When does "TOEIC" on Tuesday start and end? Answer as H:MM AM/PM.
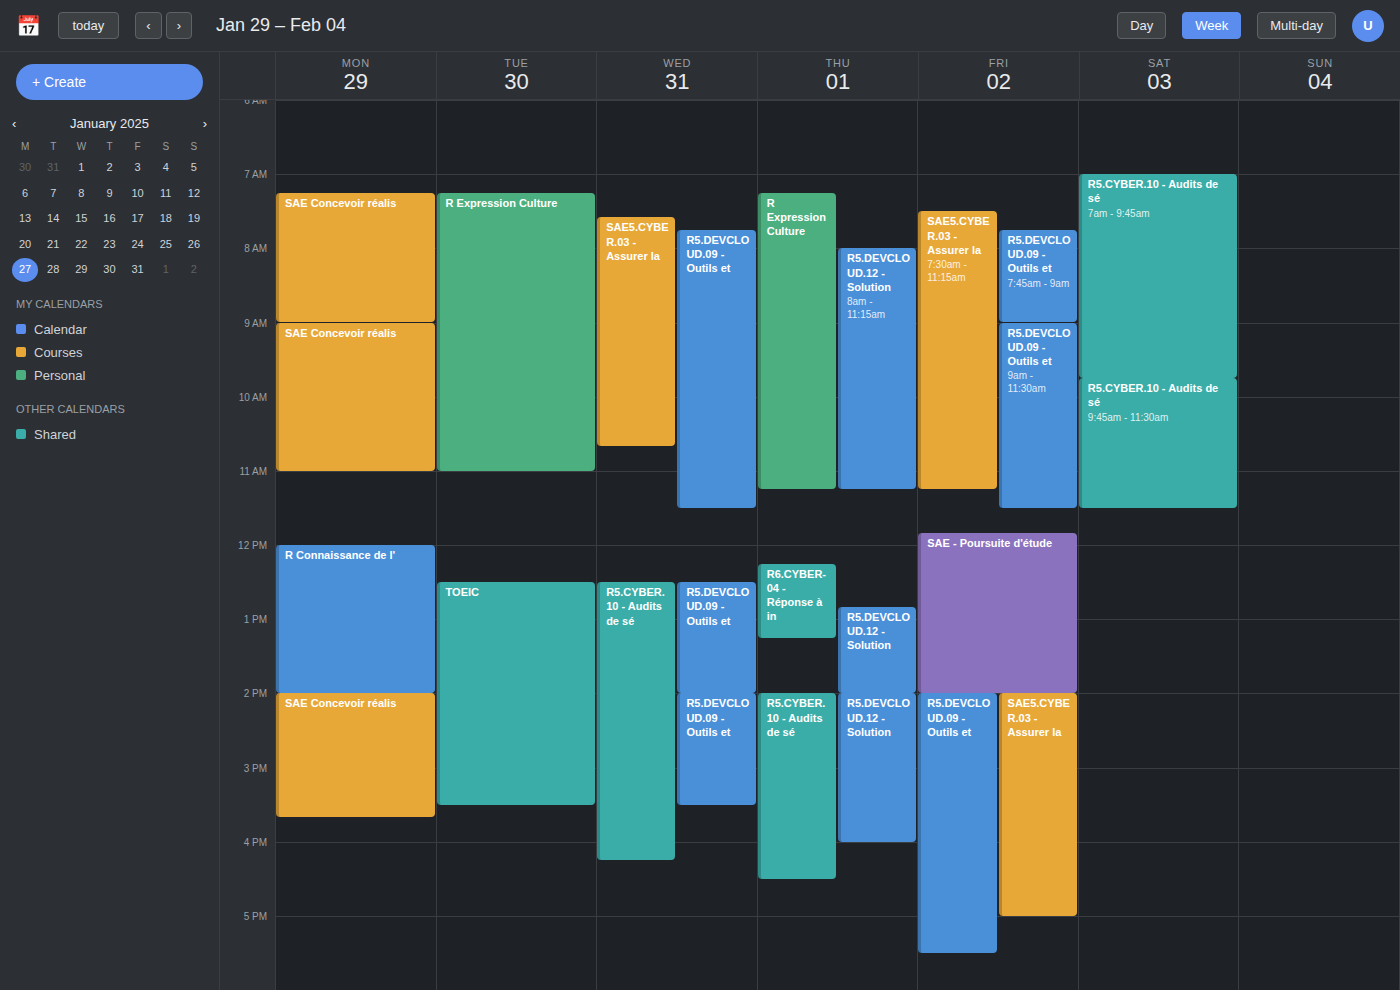
12:30 PM to 3:30 PM